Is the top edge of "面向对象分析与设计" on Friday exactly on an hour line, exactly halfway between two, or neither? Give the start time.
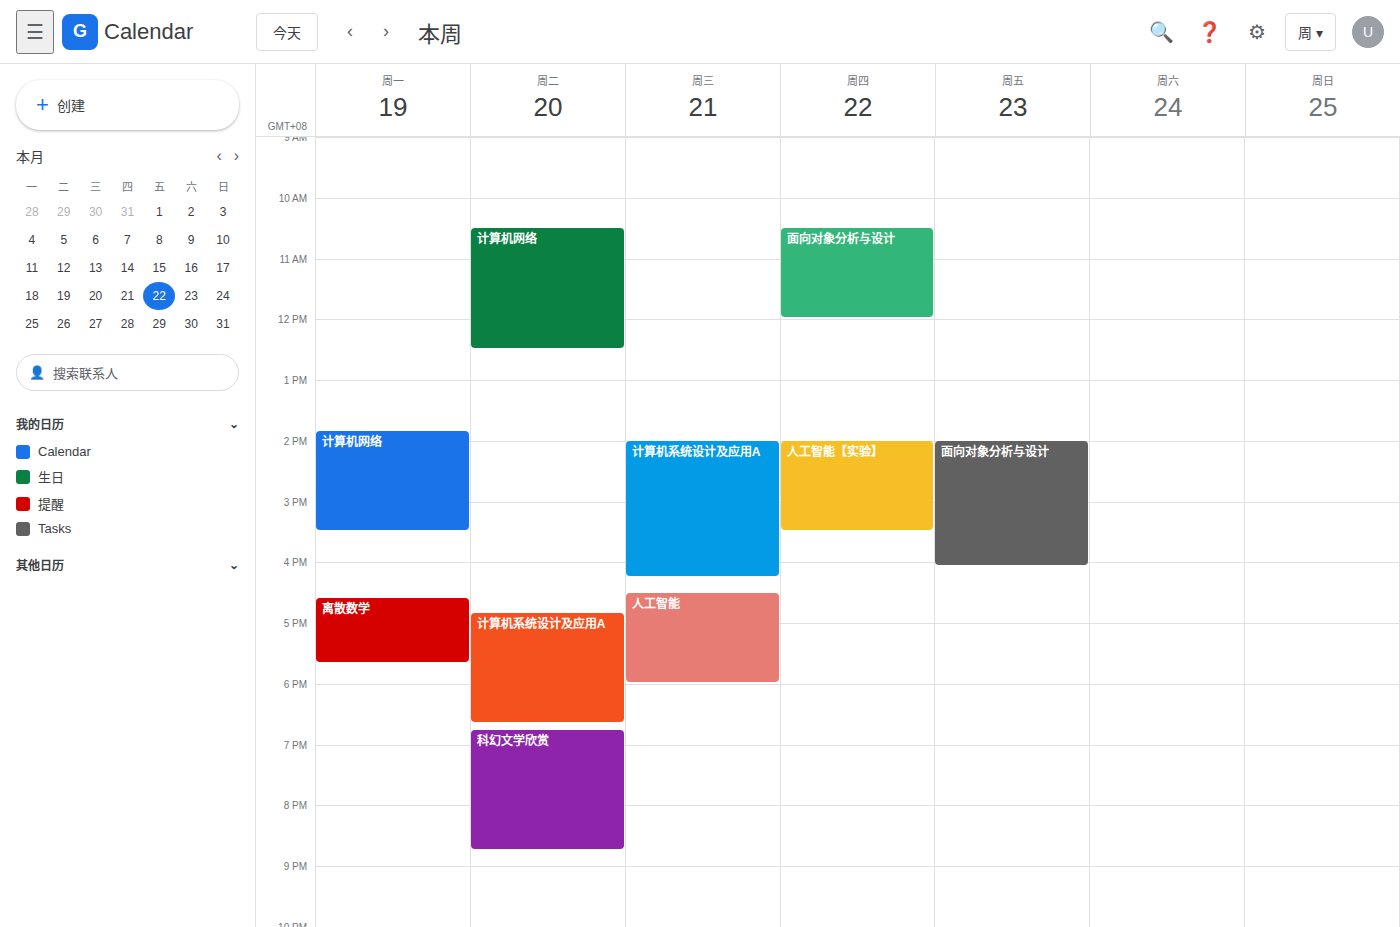
2:00 PM -- exactly on the 2 PM line.